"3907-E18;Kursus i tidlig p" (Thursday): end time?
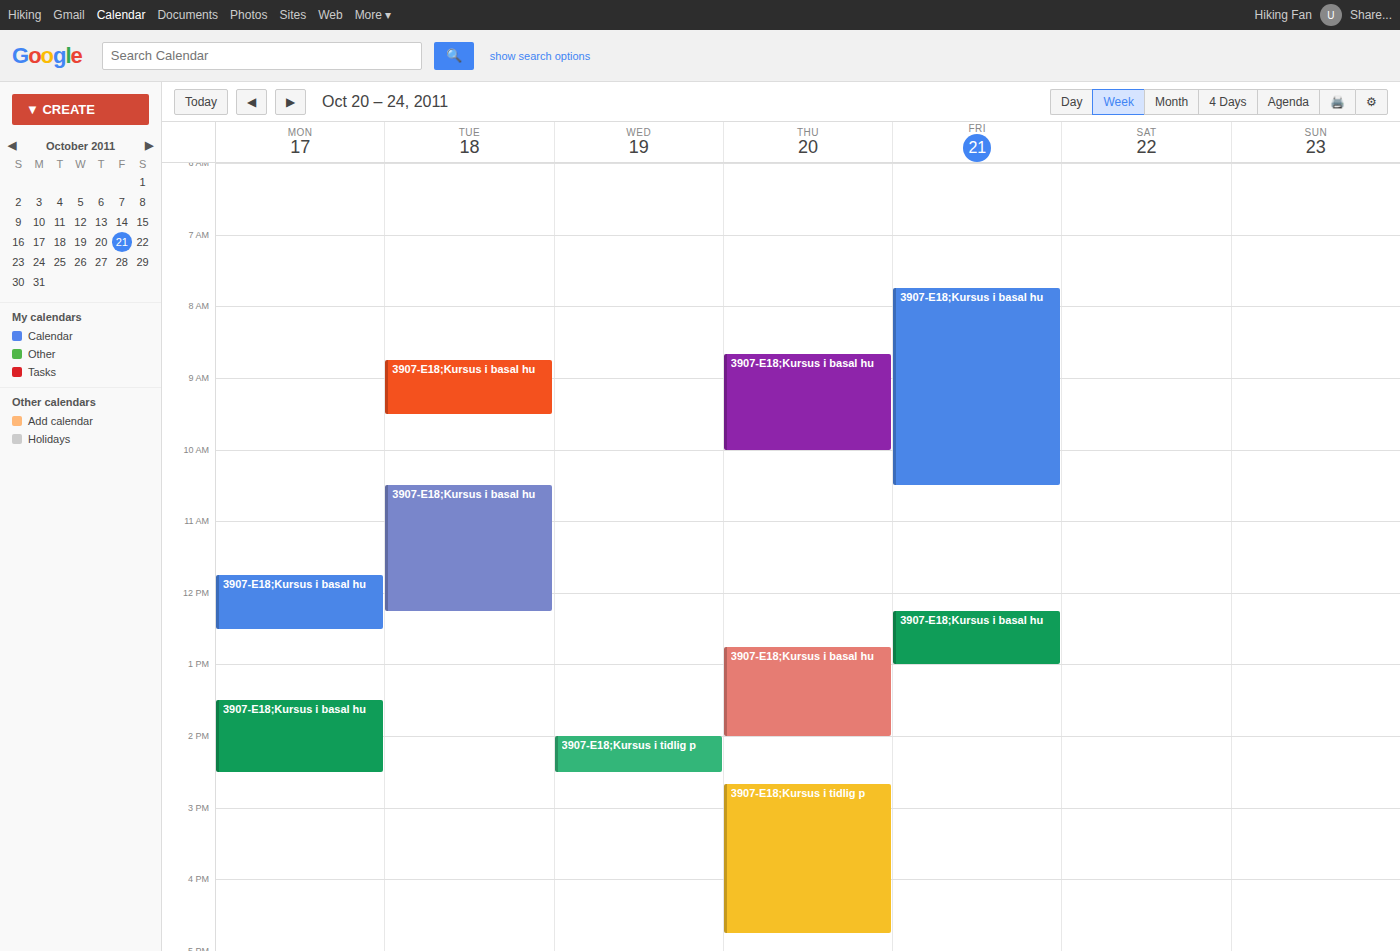
4:45 PM